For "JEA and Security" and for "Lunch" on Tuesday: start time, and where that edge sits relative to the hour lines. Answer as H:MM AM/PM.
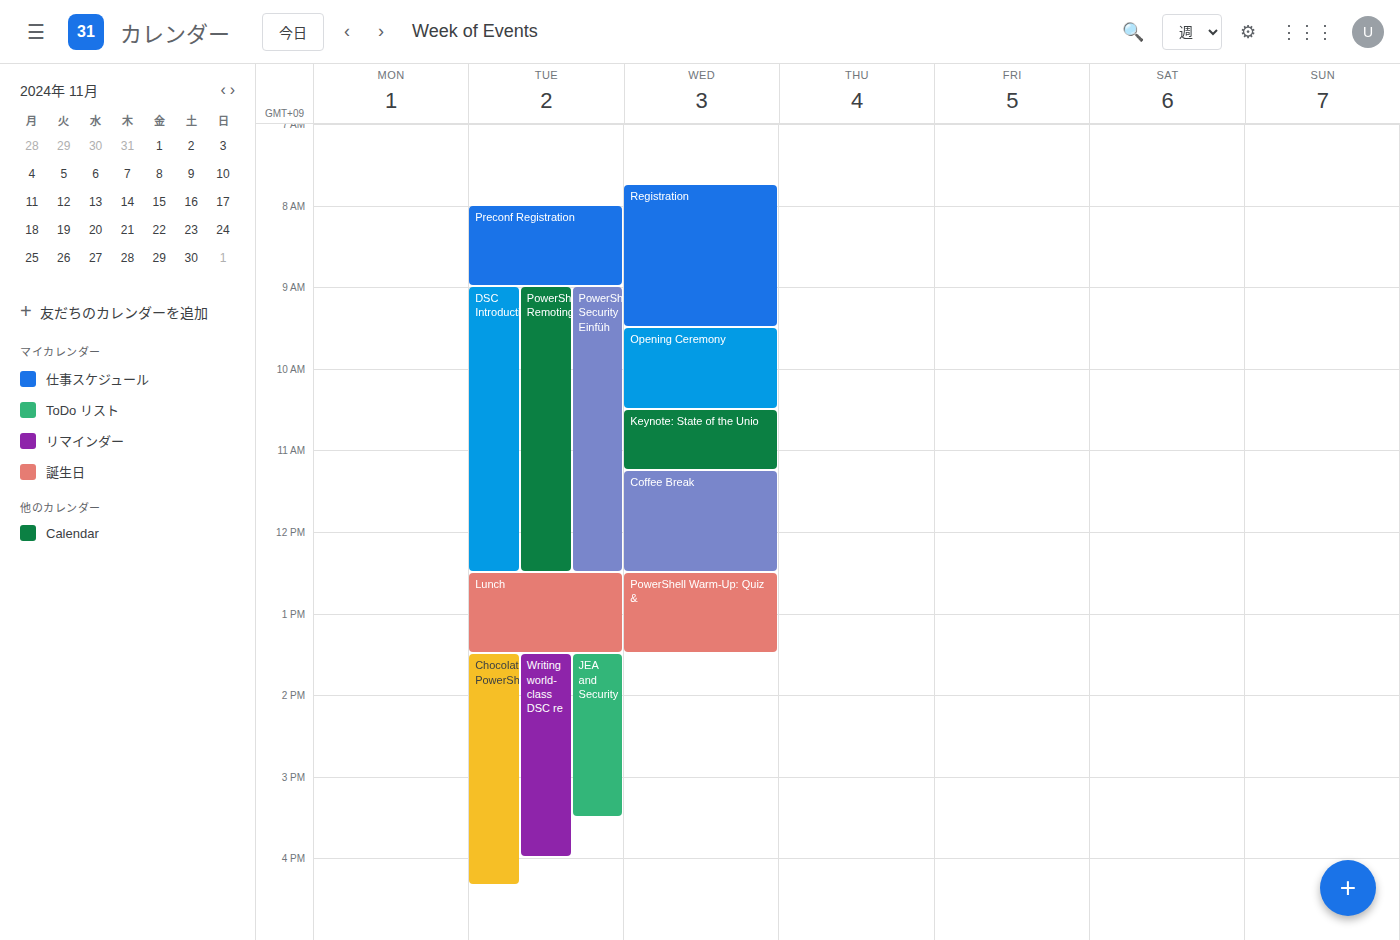
"JEA and Security": 1:30 PM, halfway between the 1 PM and 2 PM lines. "Lunch": 12:30 PM, halfway between the 12 PM and 1 PM lines.